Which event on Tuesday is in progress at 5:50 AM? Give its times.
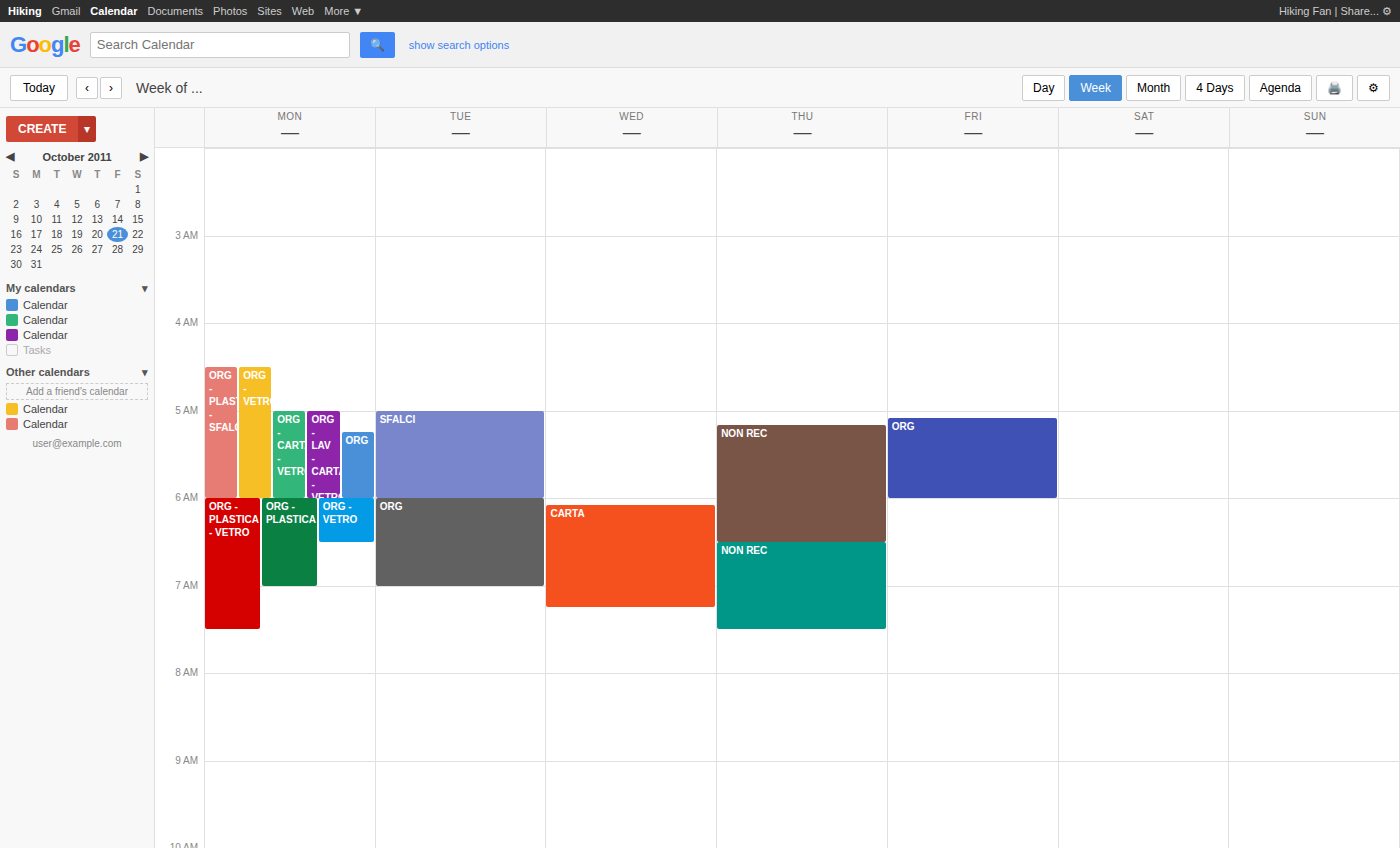
"SFALCI", 5:00 AM to 6:00 AM